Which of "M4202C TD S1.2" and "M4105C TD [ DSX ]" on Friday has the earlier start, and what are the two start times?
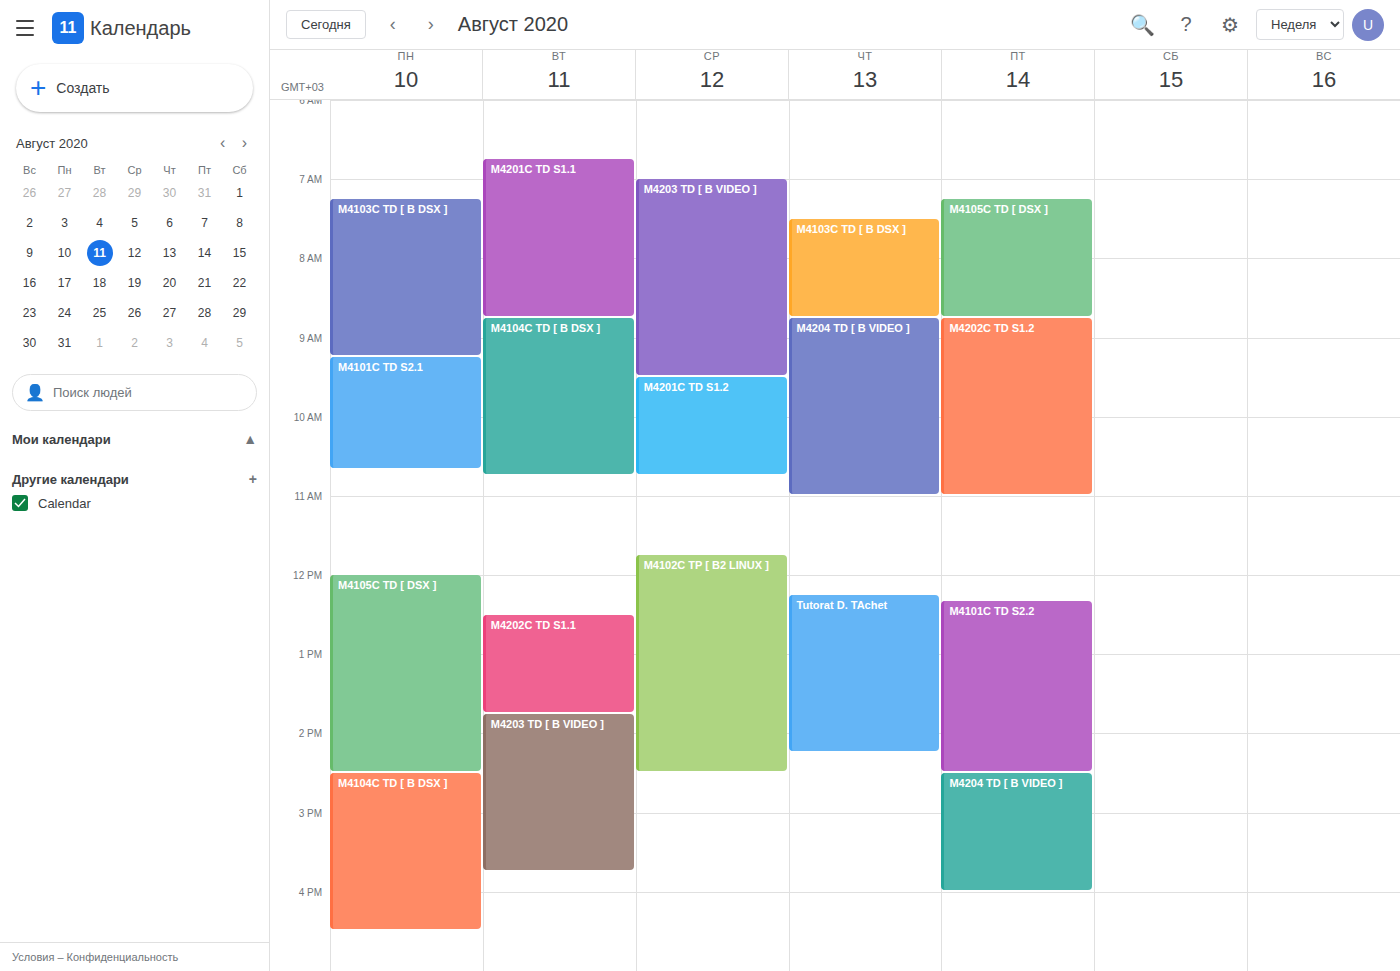
"M4105C TD [ DSX ]" 7:15 AM; "M4202C TD S1.2" 8:45 AM.